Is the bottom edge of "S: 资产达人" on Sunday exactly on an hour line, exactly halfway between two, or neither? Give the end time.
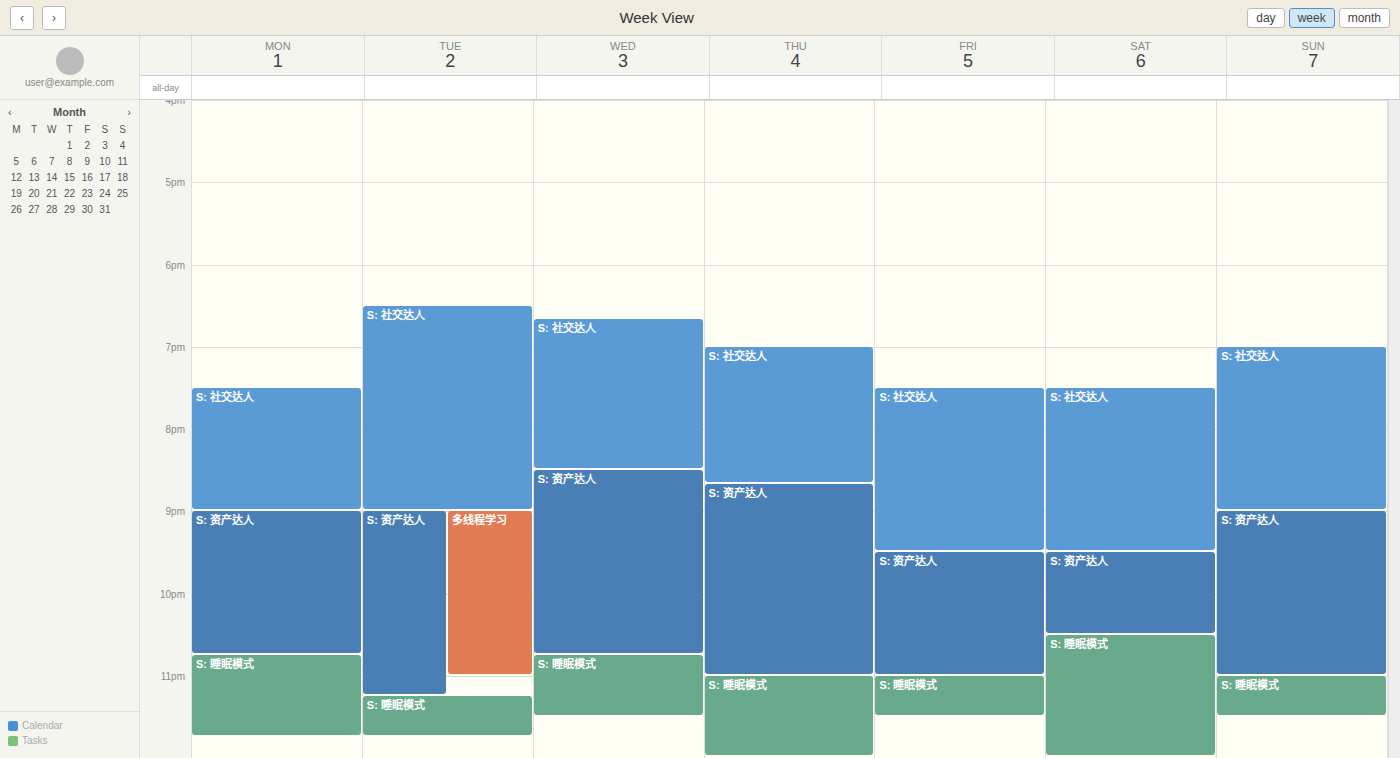
11:00 PM -- exactly on the 11 PM line.